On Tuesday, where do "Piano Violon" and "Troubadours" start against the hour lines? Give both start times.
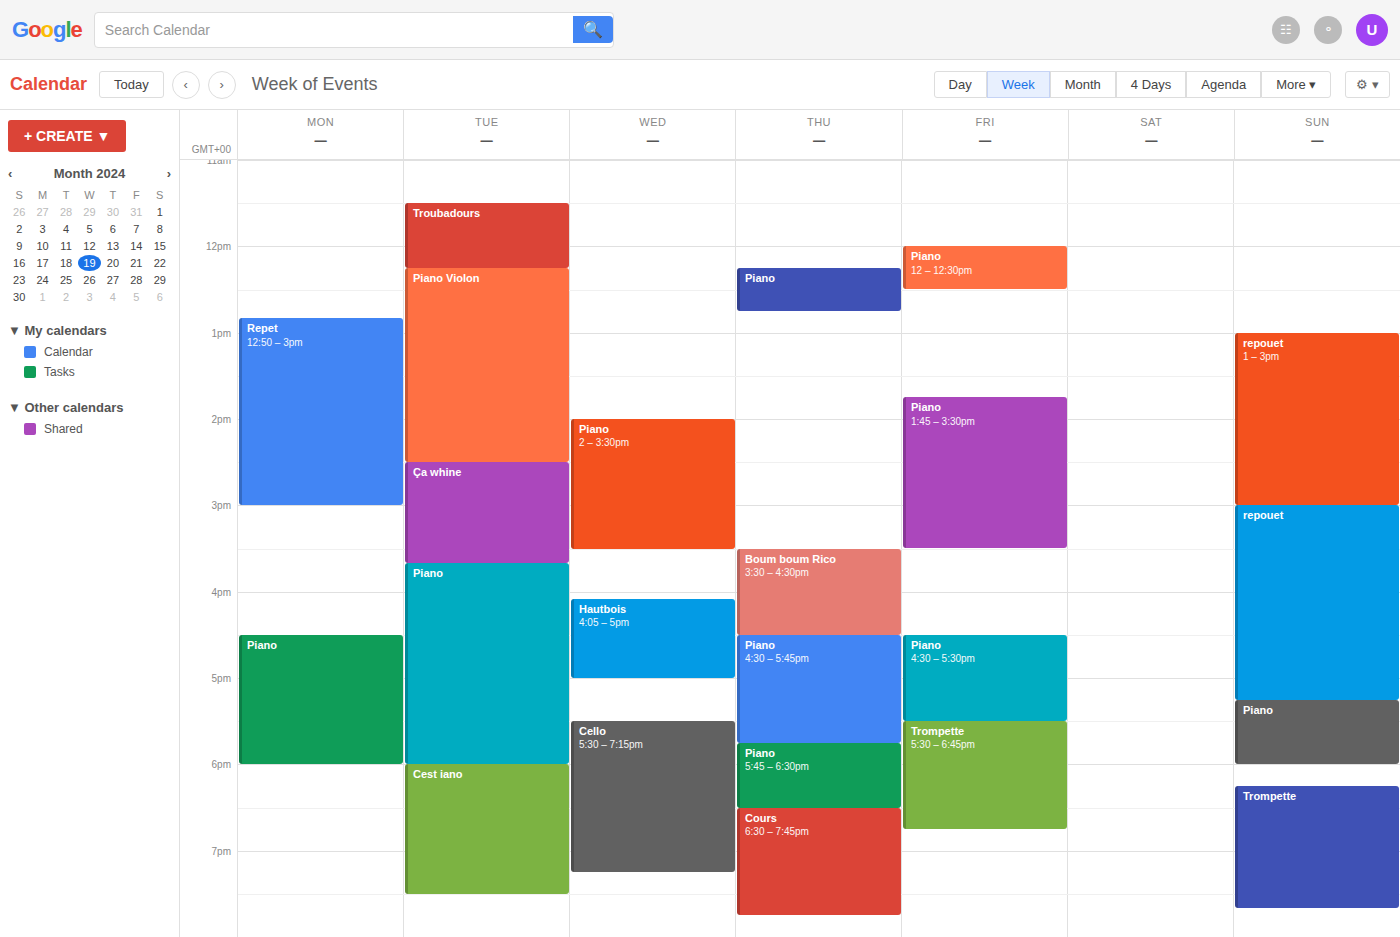
"Piano Violon": 12:15 PM, neither: a quarter of the way from the 12 PM line to the 1 PM line. "Troubadours": 11:30 AM, halfway between the 11 AM and 12 PM lines.